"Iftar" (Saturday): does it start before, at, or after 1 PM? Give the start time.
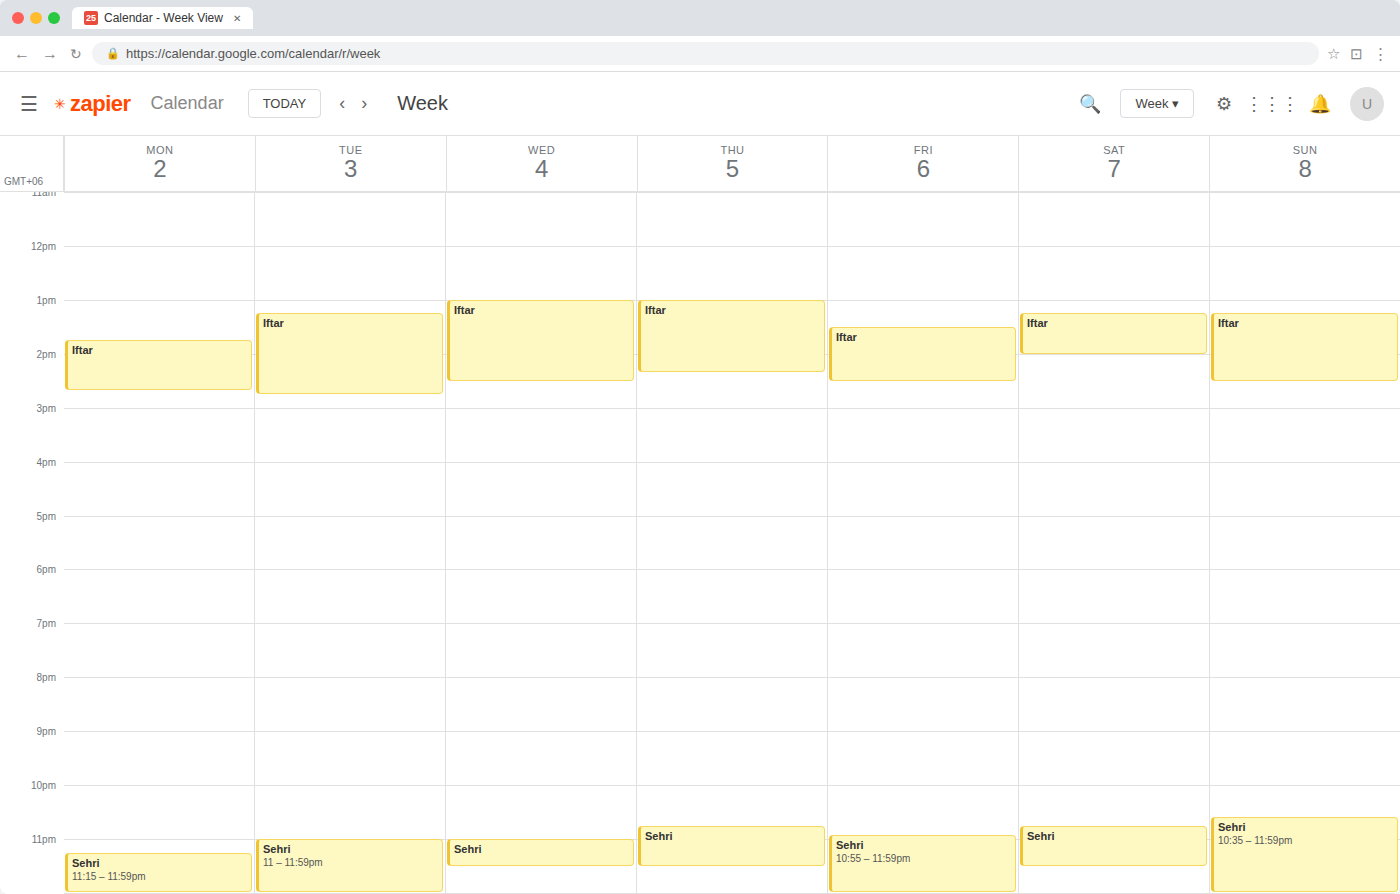
1:15 PM -- after 1 PM, 15 minutes below the 1 PM line.